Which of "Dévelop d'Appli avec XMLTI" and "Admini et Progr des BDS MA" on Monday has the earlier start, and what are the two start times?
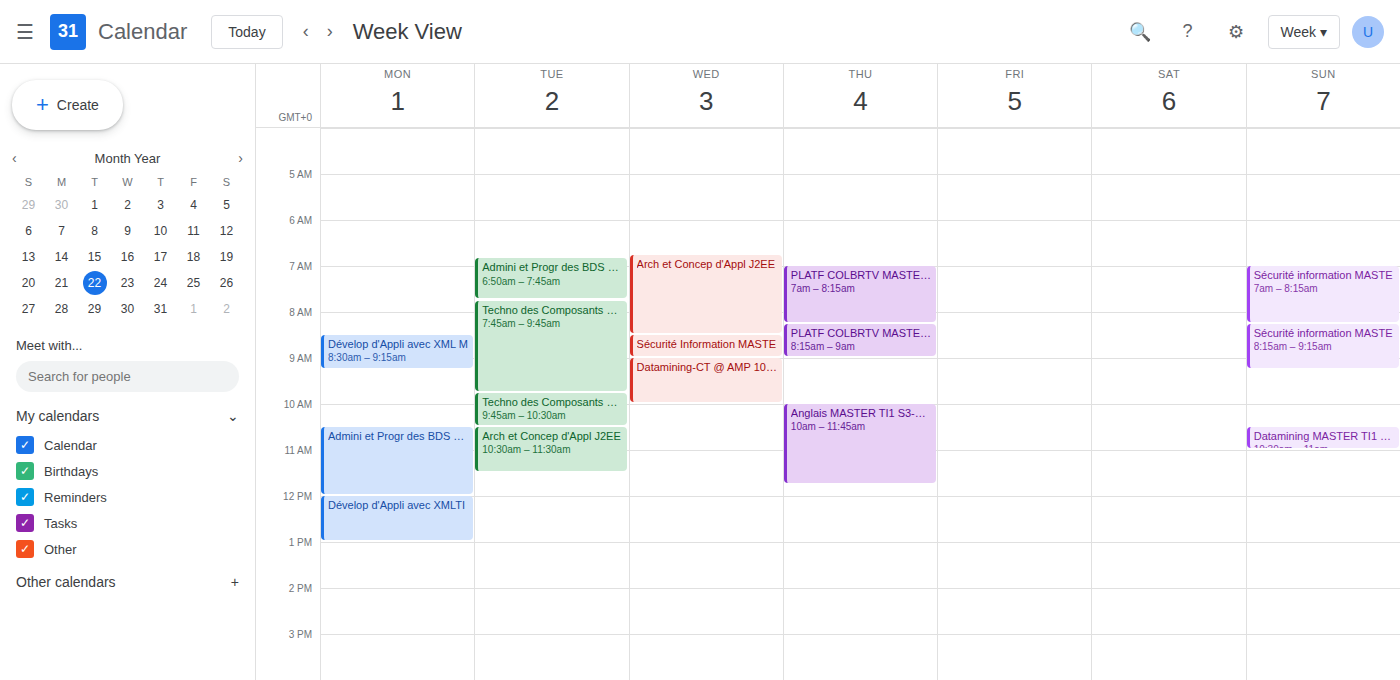
"Admini et Progr des BDS MA" 10:30; "Dévelop d'Appli avec XMLTI" 12:00.